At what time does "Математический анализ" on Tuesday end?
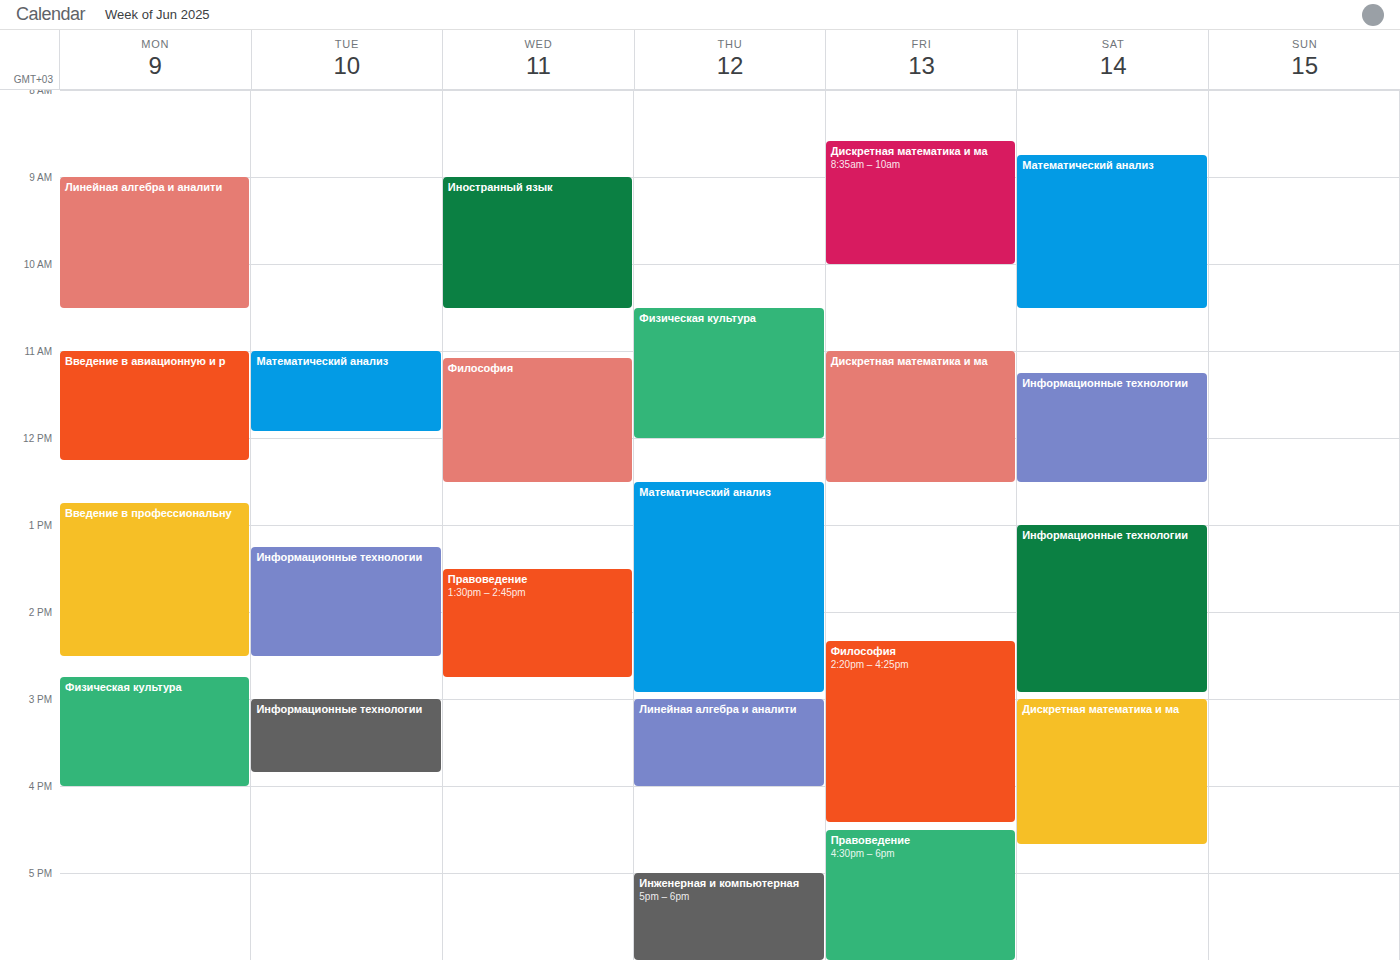
11:55 AM